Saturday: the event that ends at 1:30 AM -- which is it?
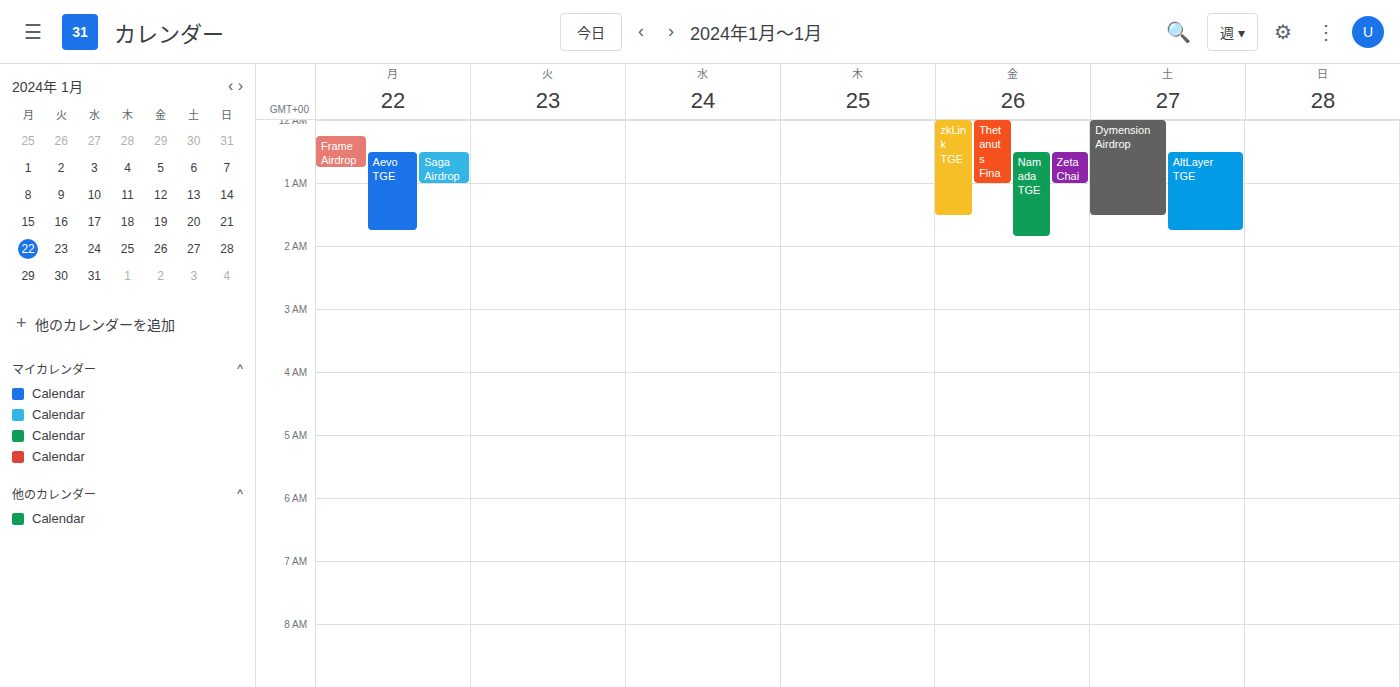
"Dymension Airdrop"